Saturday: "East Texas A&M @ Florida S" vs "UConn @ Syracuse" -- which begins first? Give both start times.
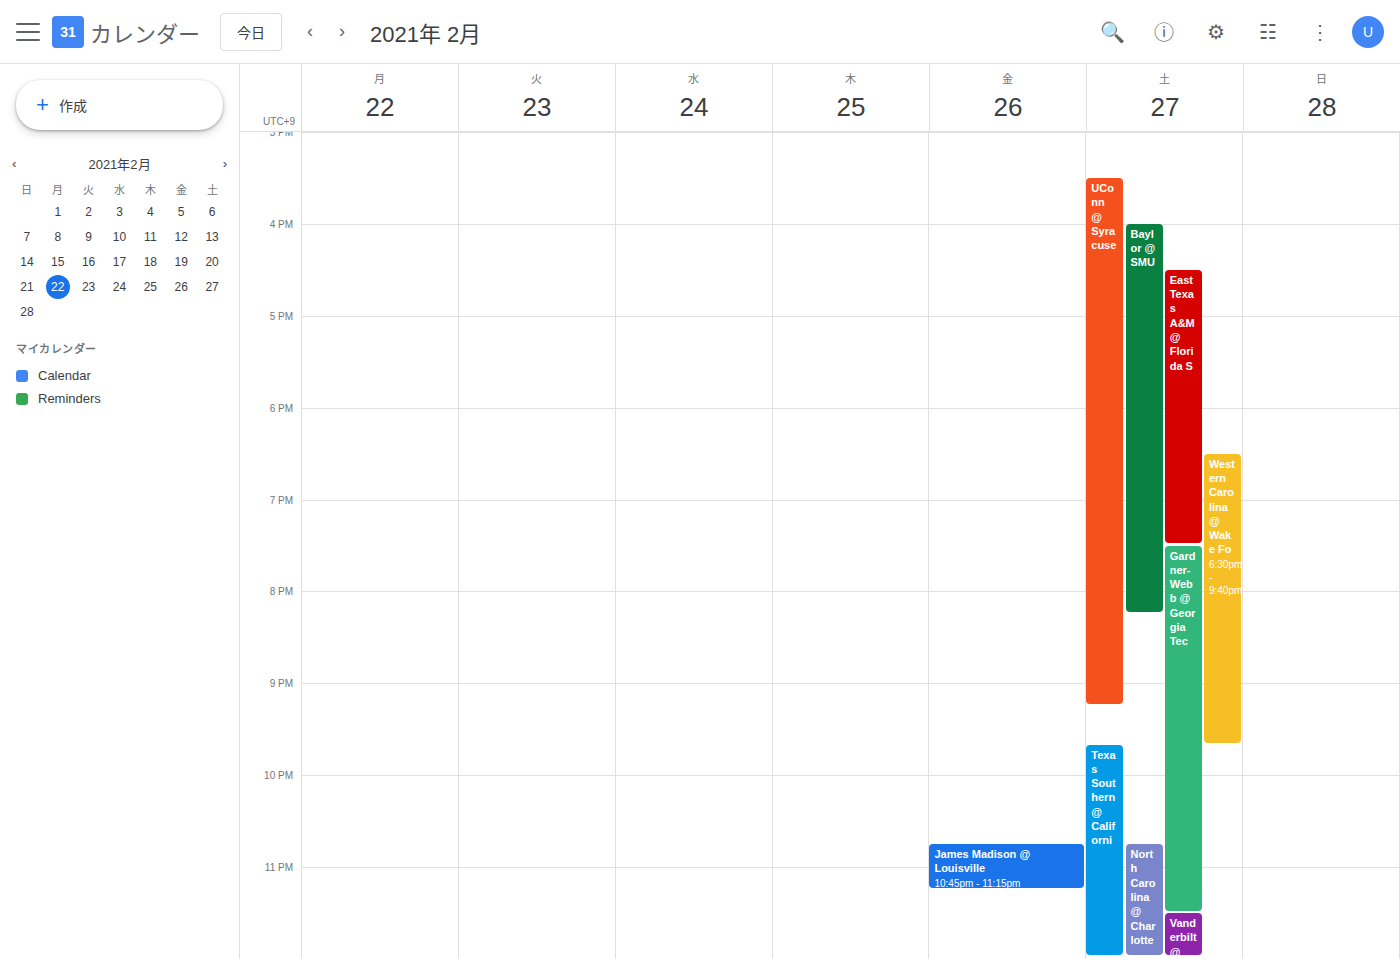
"UConn @ Syracuse" 15:30; "East Texas A&M @ Florida S" 16:30.